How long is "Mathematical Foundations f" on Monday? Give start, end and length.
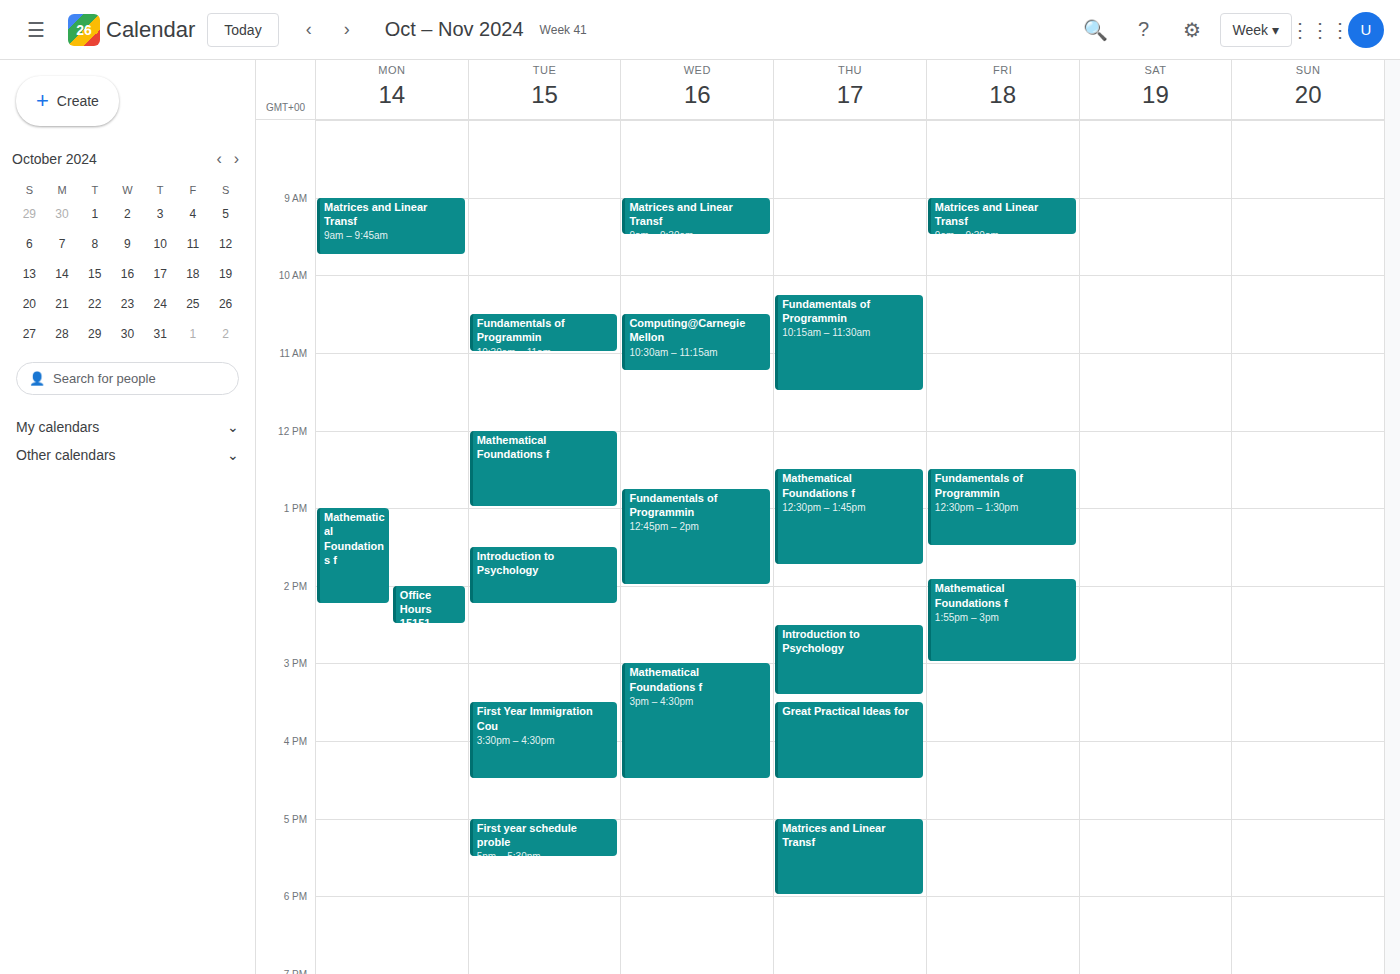
1:00 PM to 2:15 PM, 1 hour 15 minutes